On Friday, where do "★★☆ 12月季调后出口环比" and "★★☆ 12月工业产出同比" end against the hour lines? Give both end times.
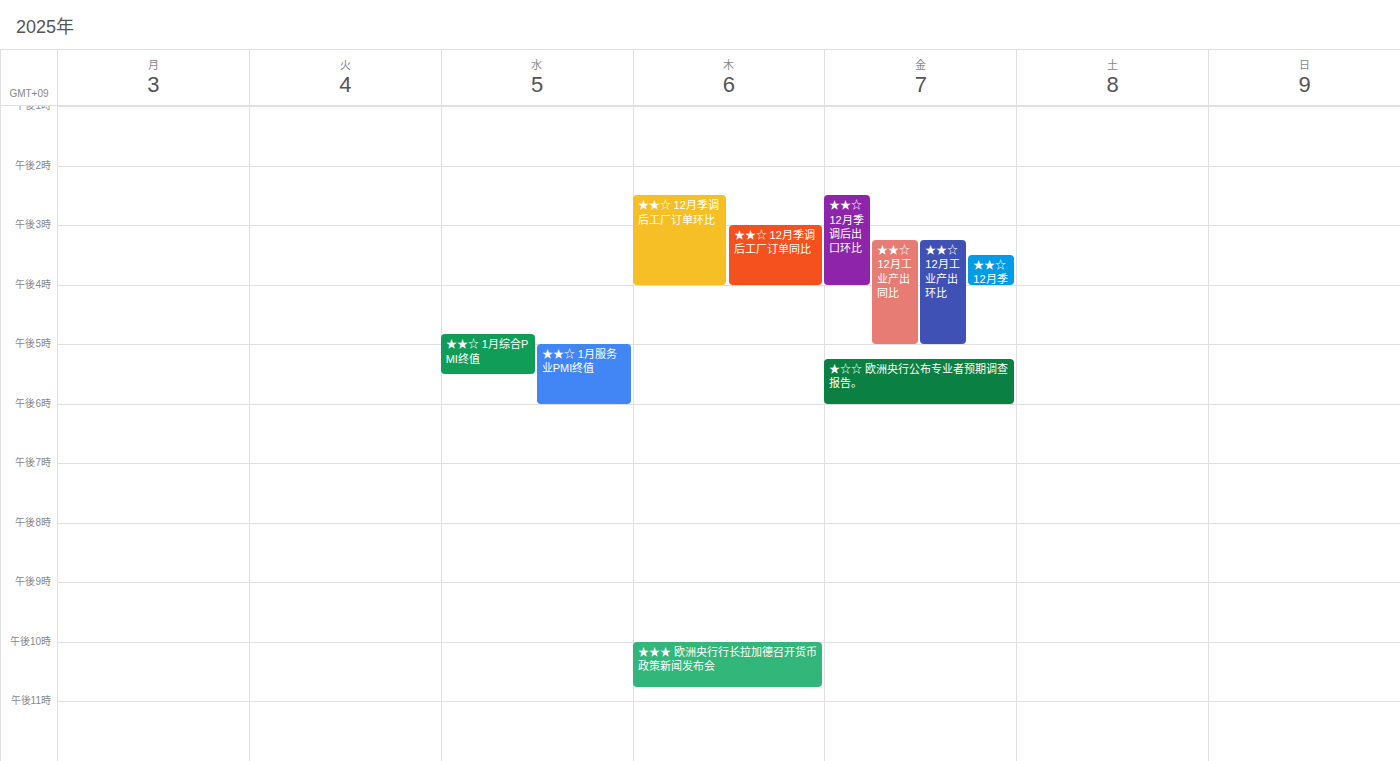
"★★☆ 12月季调后出口环比": 16:00, exactly on the 16:00 line. "★★☆ 12月工业产出同比": 17:00, exactly on the 17:00 line.